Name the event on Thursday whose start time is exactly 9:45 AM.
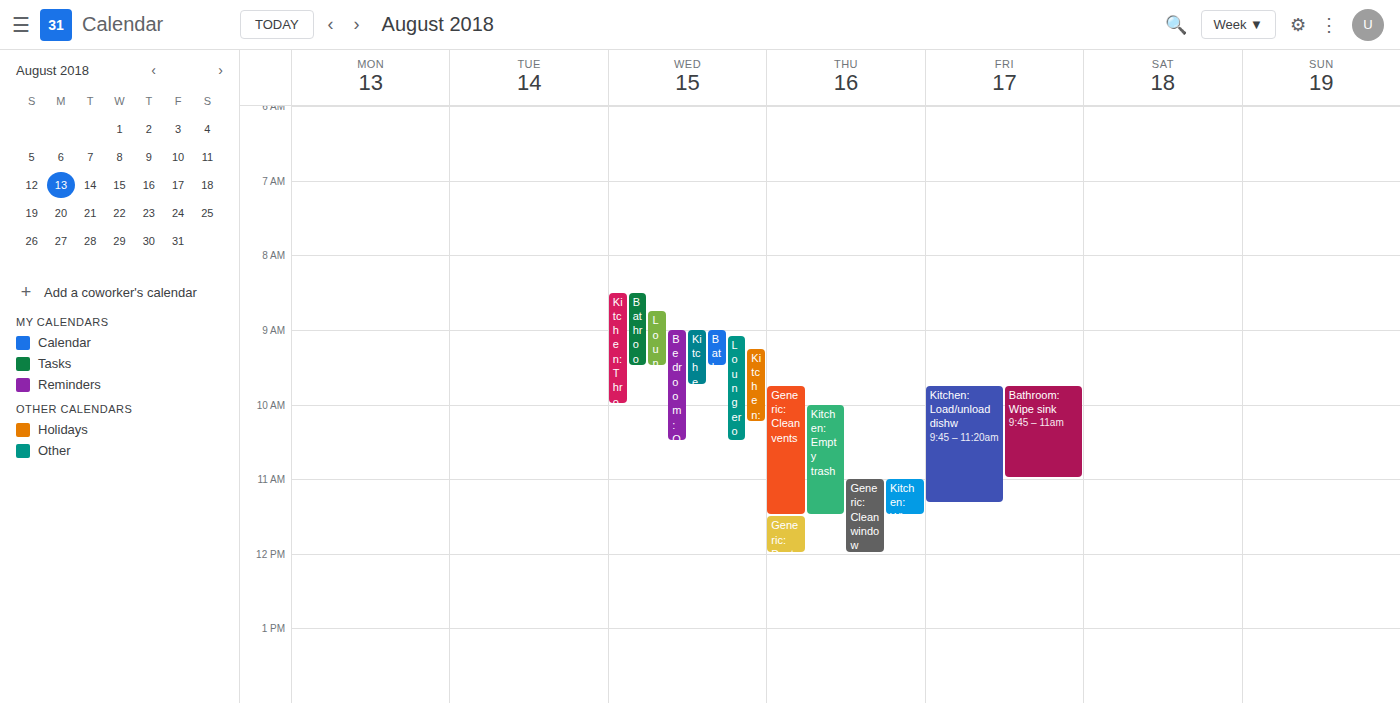
"Generic: Clean vents"